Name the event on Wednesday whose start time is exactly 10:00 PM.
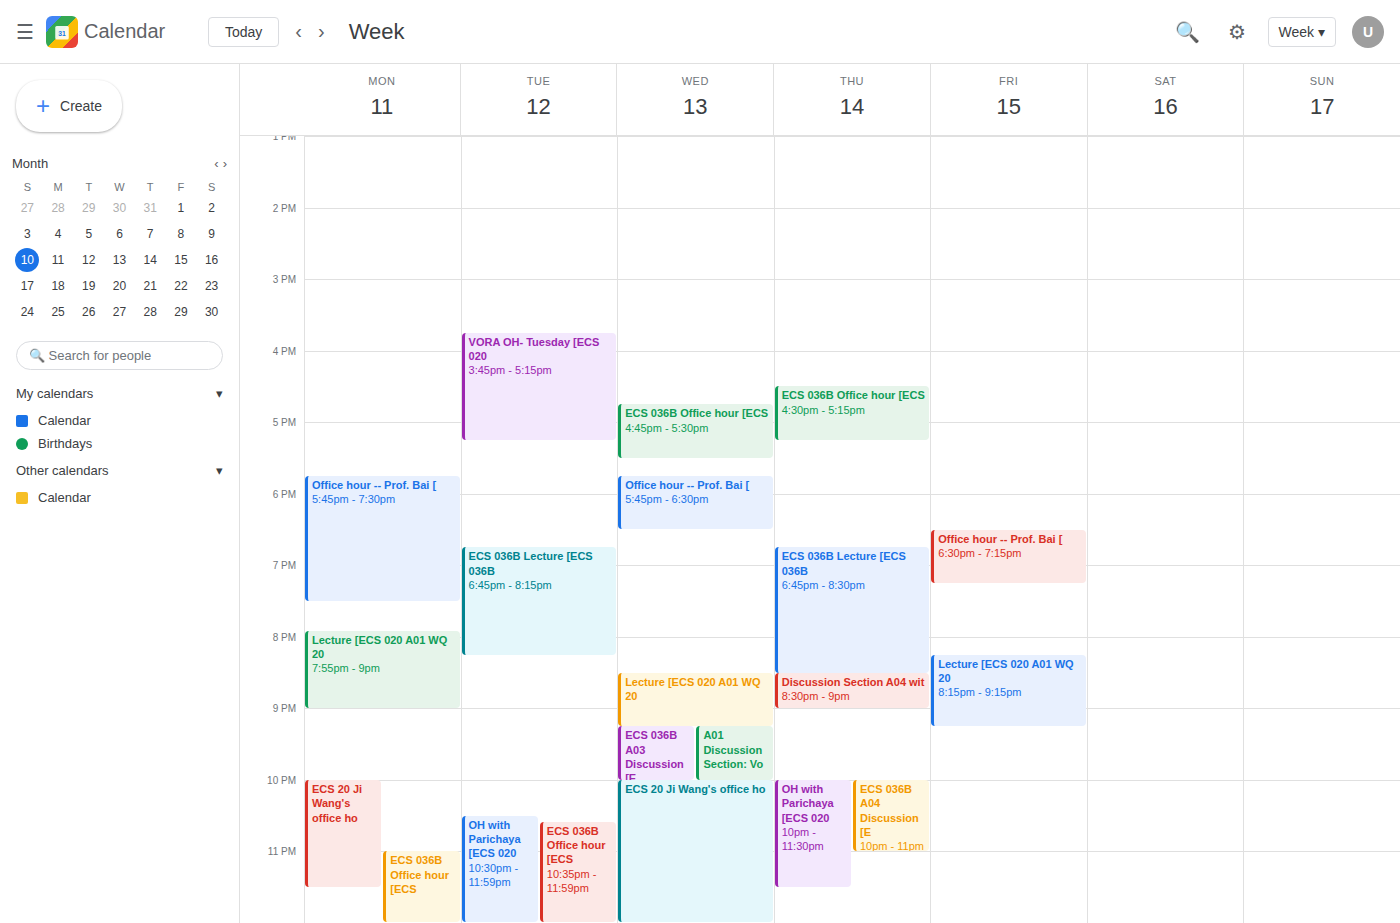
"ECS 20 Ji Wang's office ho"